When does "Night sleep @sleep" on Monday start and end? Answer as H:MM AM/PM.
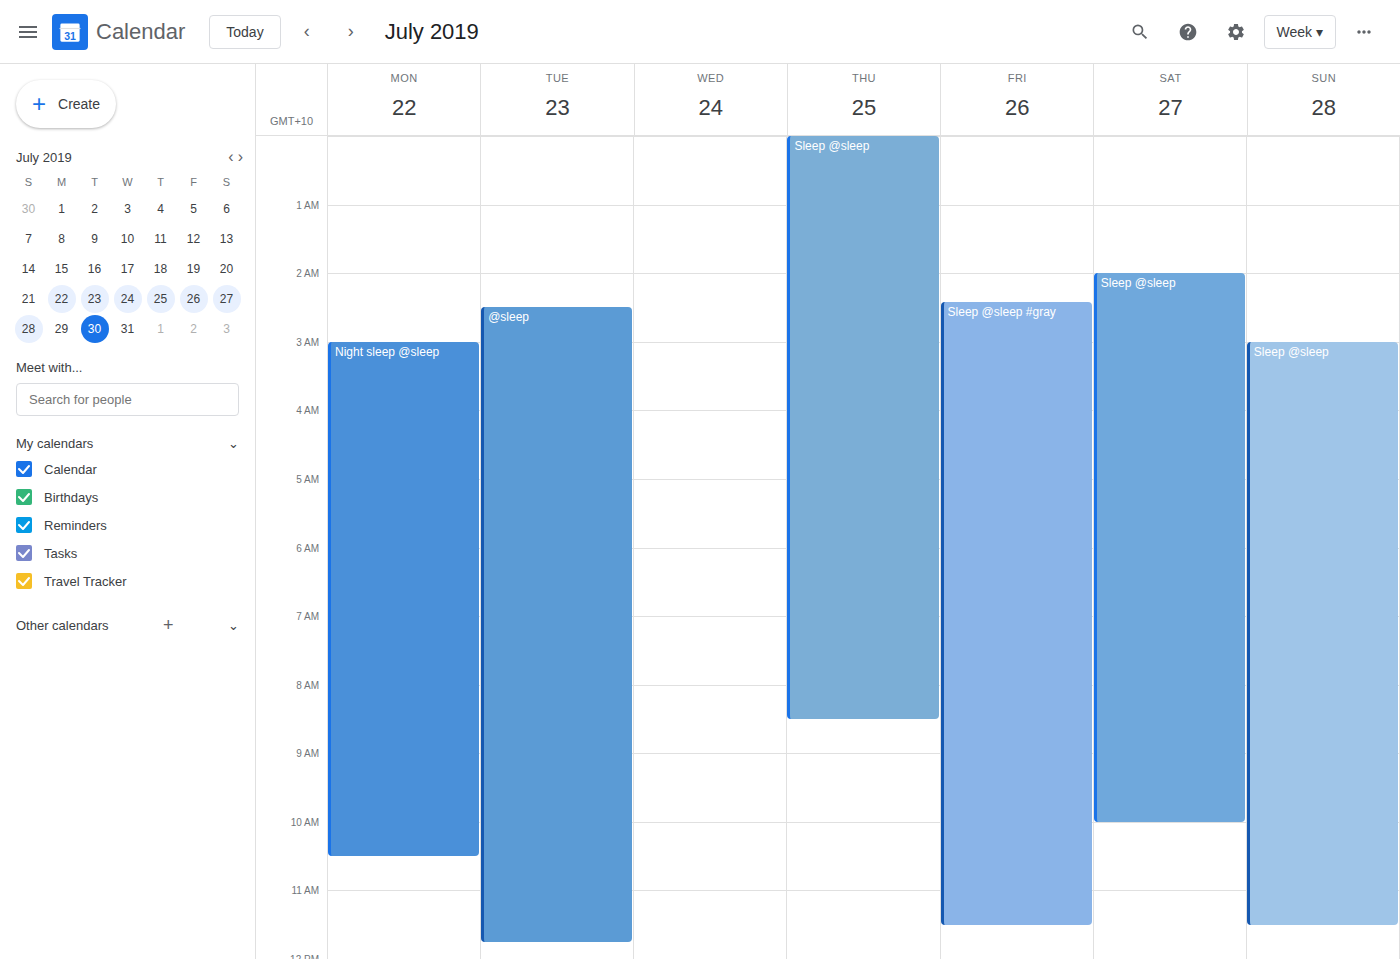
3:00 AM to 10:30 AM